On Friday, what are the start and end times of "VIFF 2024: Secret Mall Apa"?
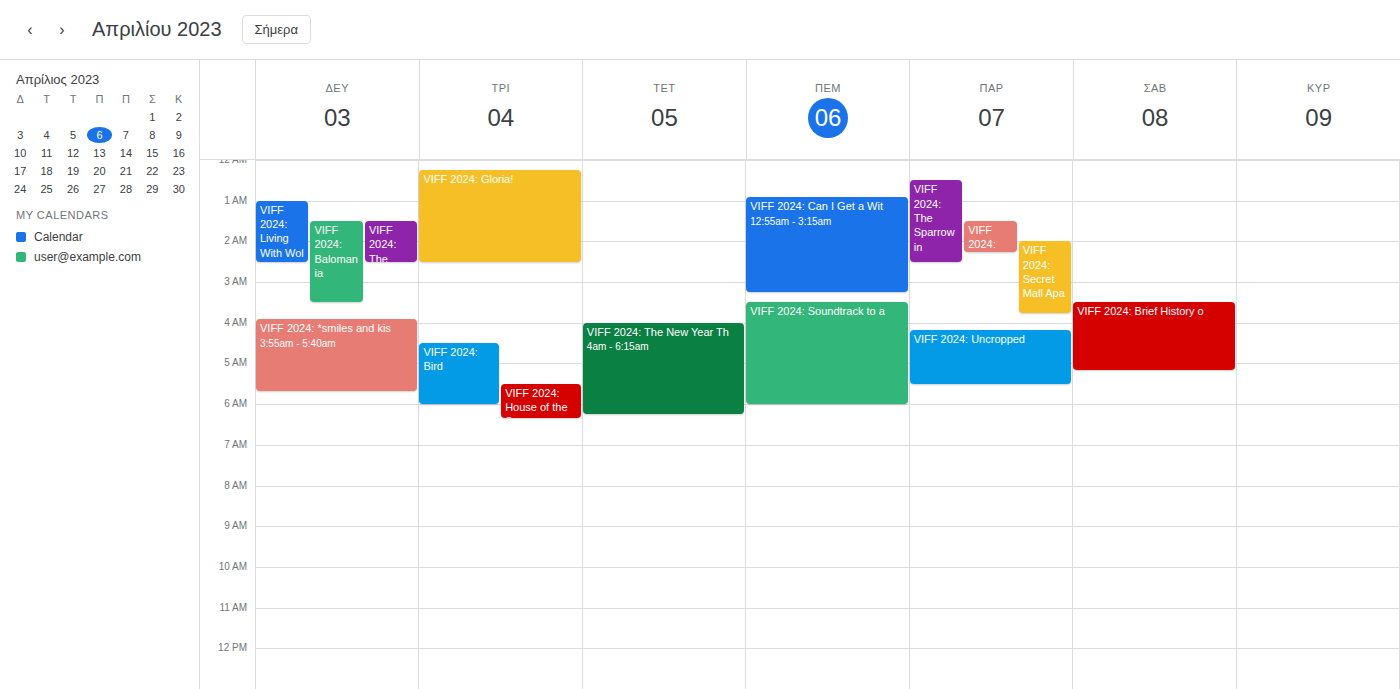
2:00 AM to 3:45 AM